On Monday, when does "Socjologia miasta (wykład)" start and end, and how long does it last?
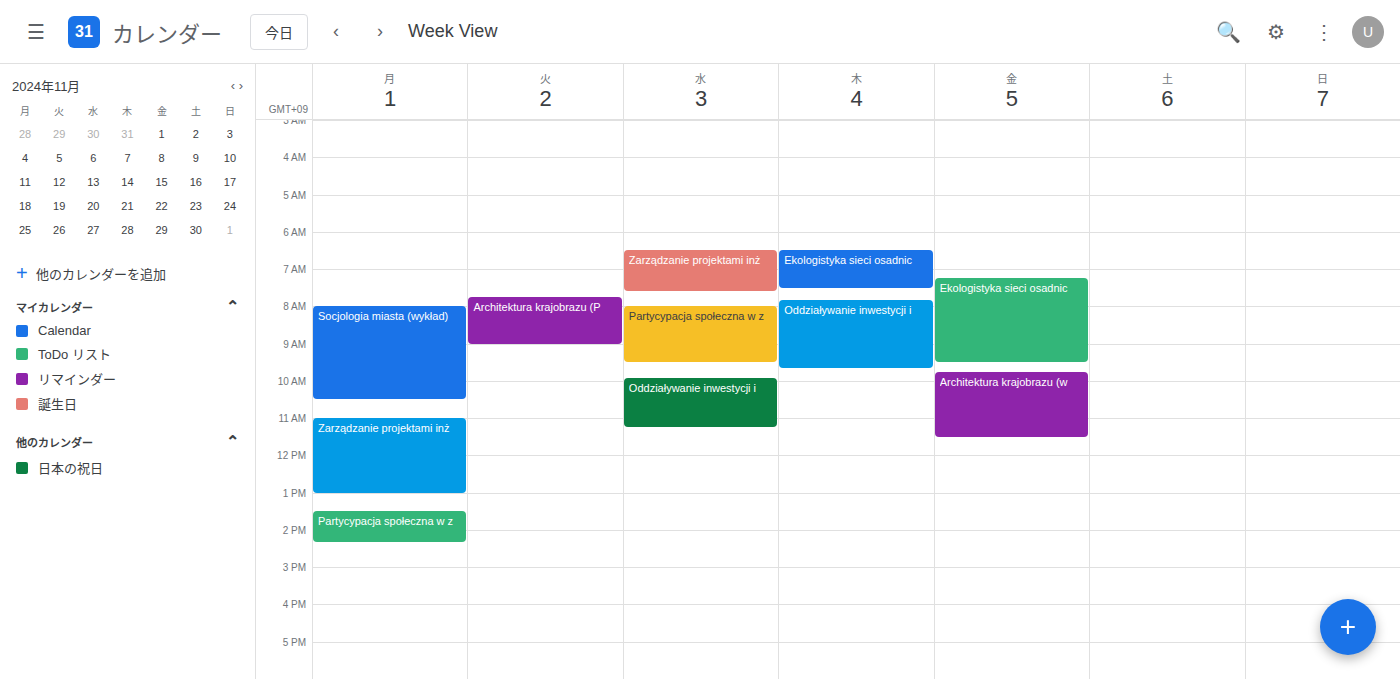
8:00 AM to 10:30 AM, 2 hours 30 minutes